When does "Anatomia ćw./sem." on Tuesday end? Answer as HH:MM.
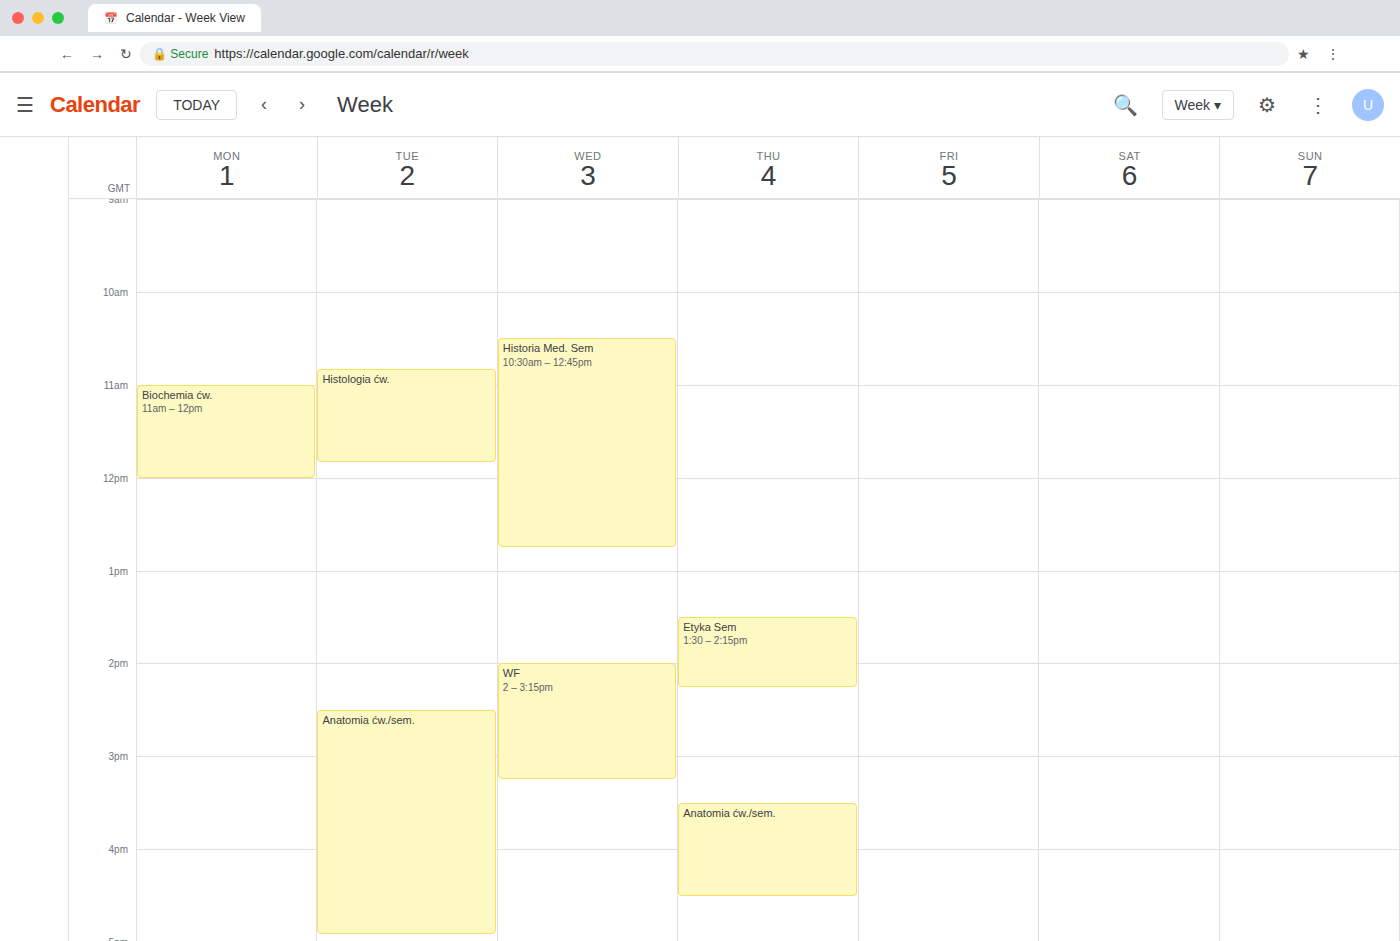
16:55